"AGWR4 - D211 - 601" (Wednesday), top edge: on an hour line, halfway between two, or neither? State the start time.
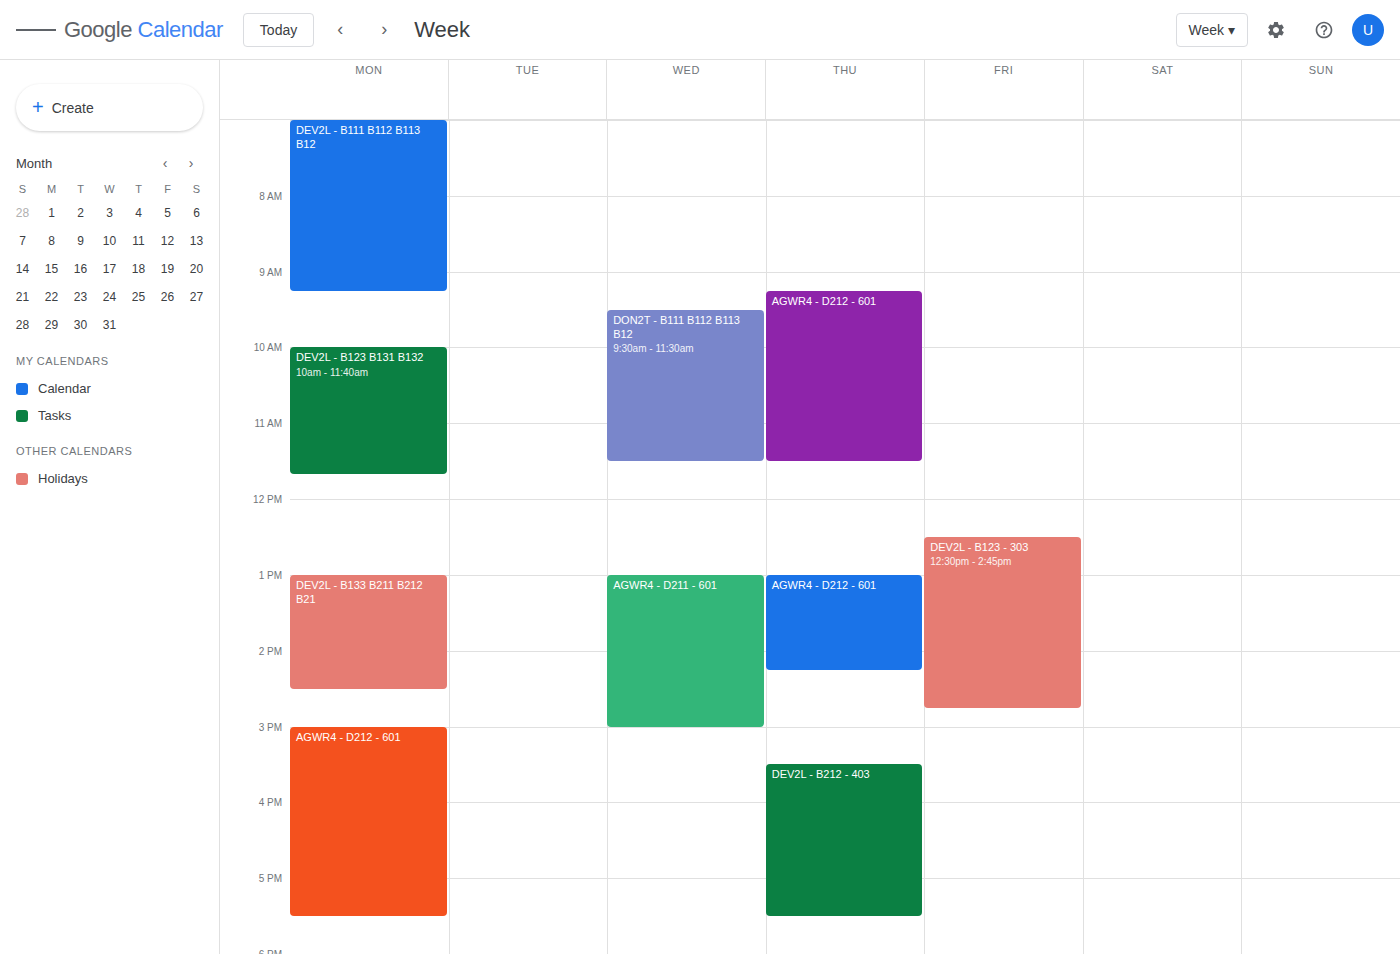
1:00 PM -- exactly on the 1 PM line.